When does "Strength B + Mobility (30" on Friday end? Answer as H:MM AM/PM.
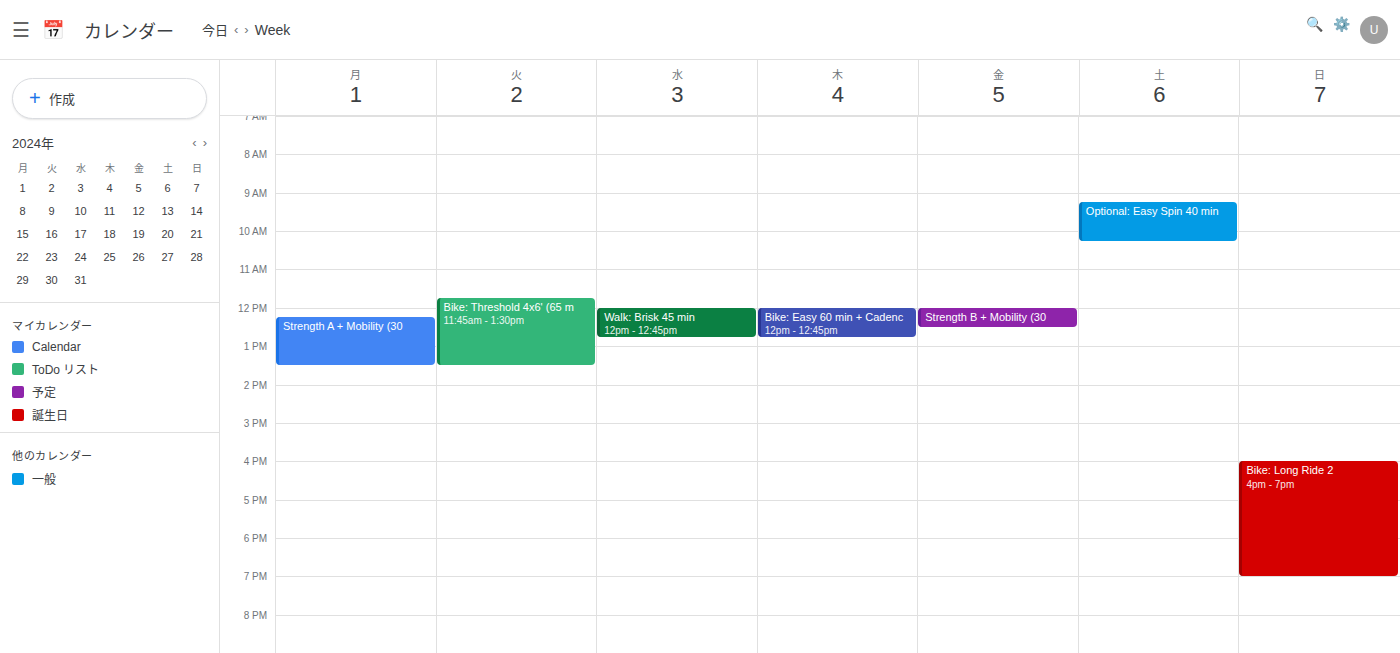
12:30 PM